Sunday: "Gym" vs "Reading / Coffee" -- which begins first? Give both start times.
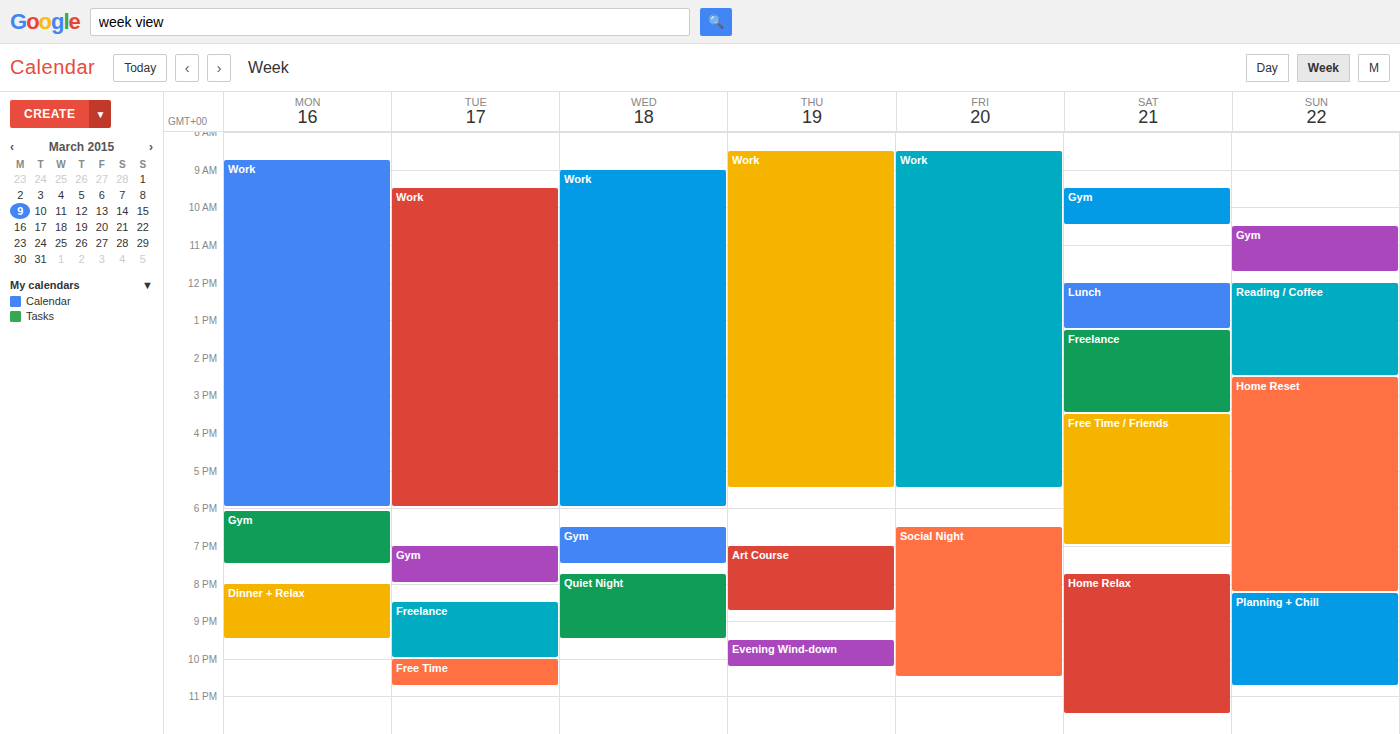
"Gym" 10:30 AM; "Reading / Coffee" 12:00 PM.